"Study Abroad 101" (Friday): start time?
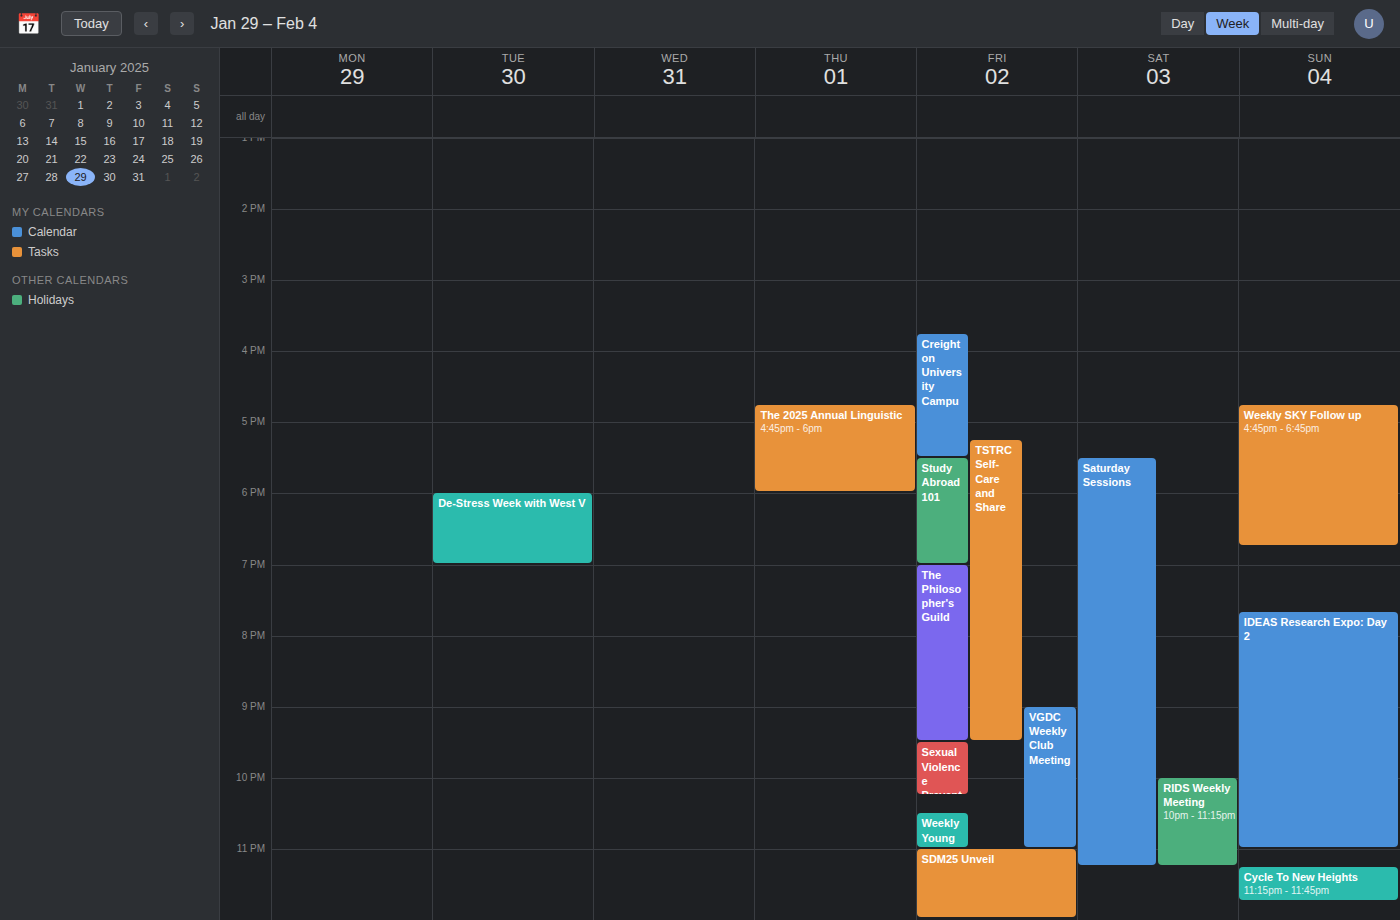
5:30 PM